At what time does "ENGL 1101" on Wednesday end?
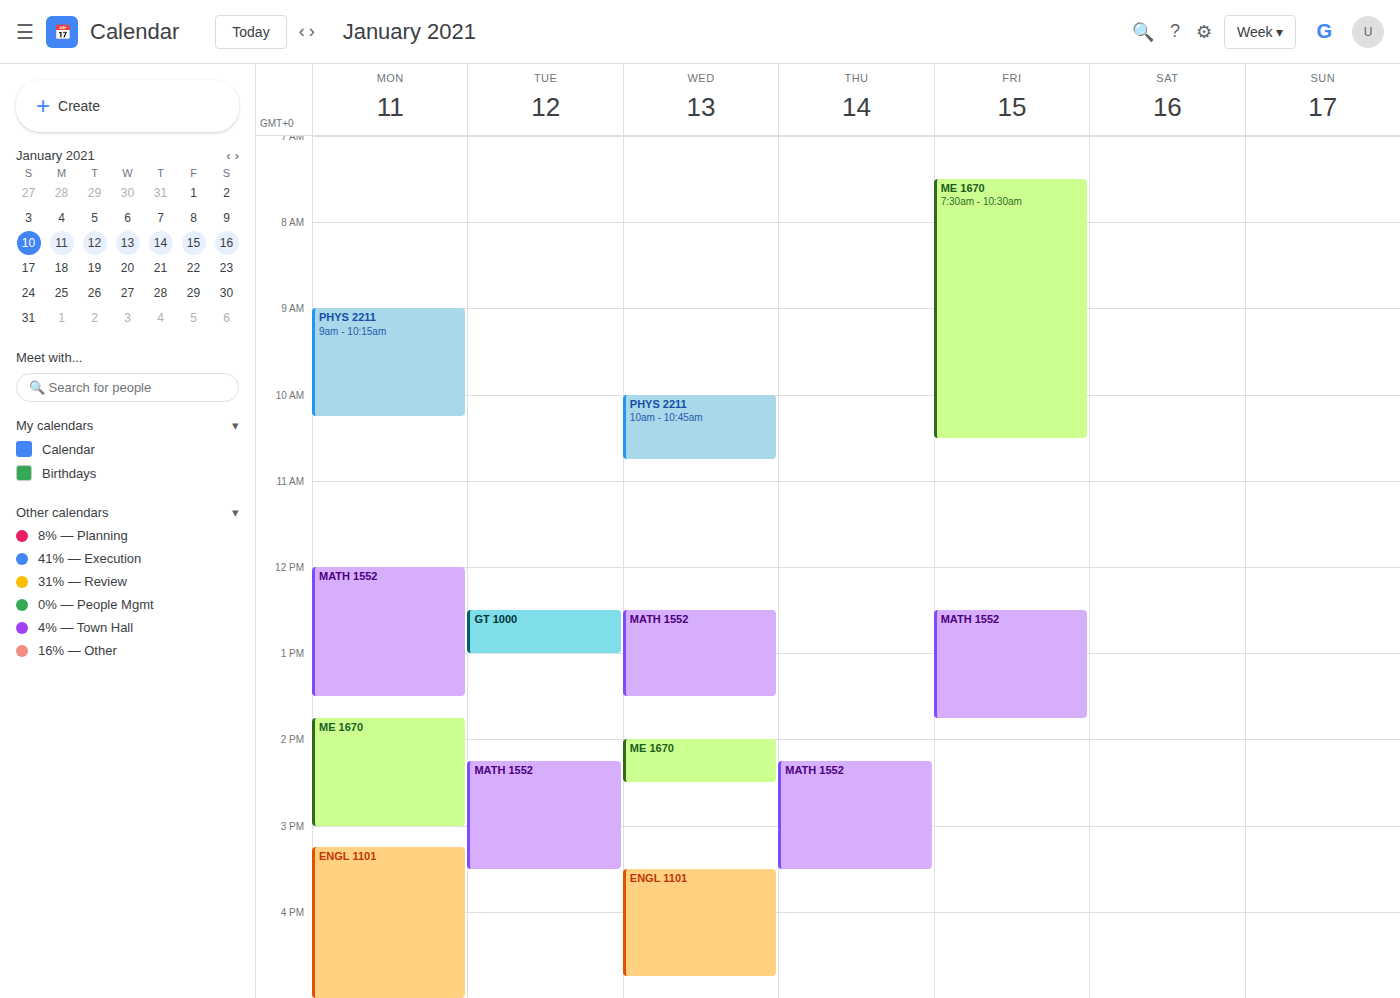
4:45 PM